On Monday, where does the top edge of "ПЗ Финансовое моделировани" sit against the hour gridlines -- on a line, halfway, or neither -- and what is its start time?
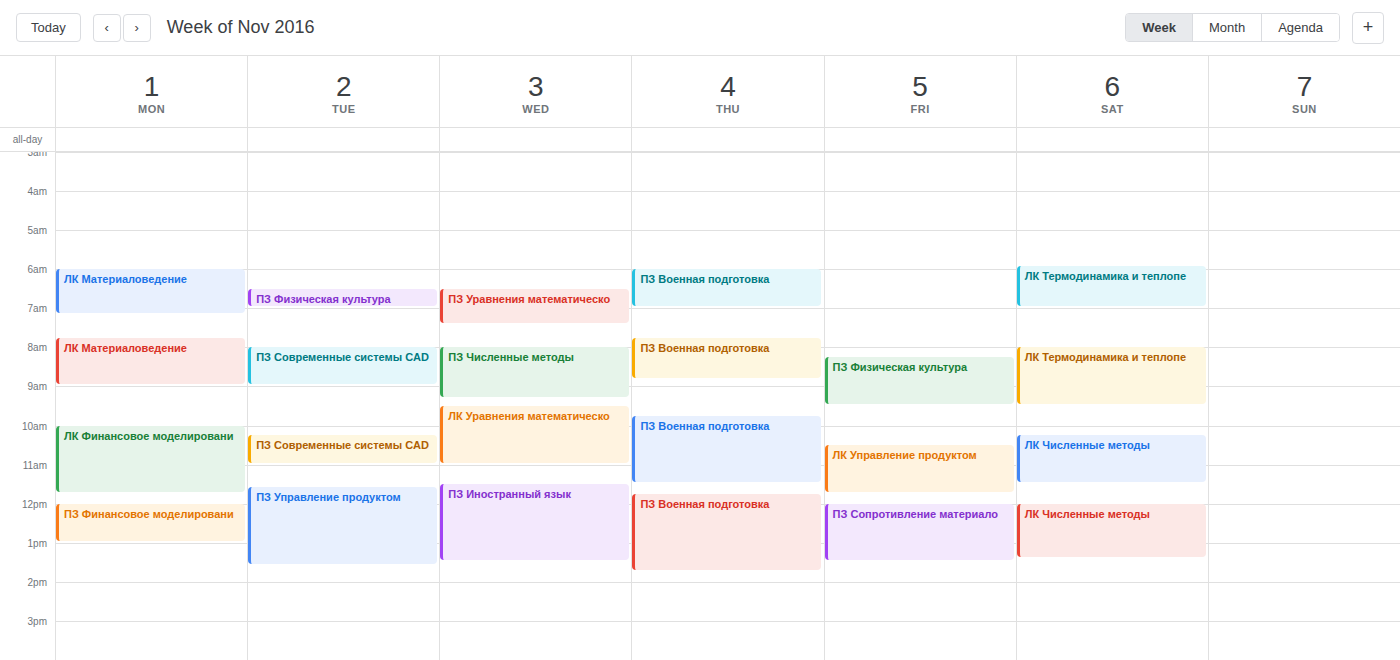
12:00 PM -- exactly on the 12 PM line.